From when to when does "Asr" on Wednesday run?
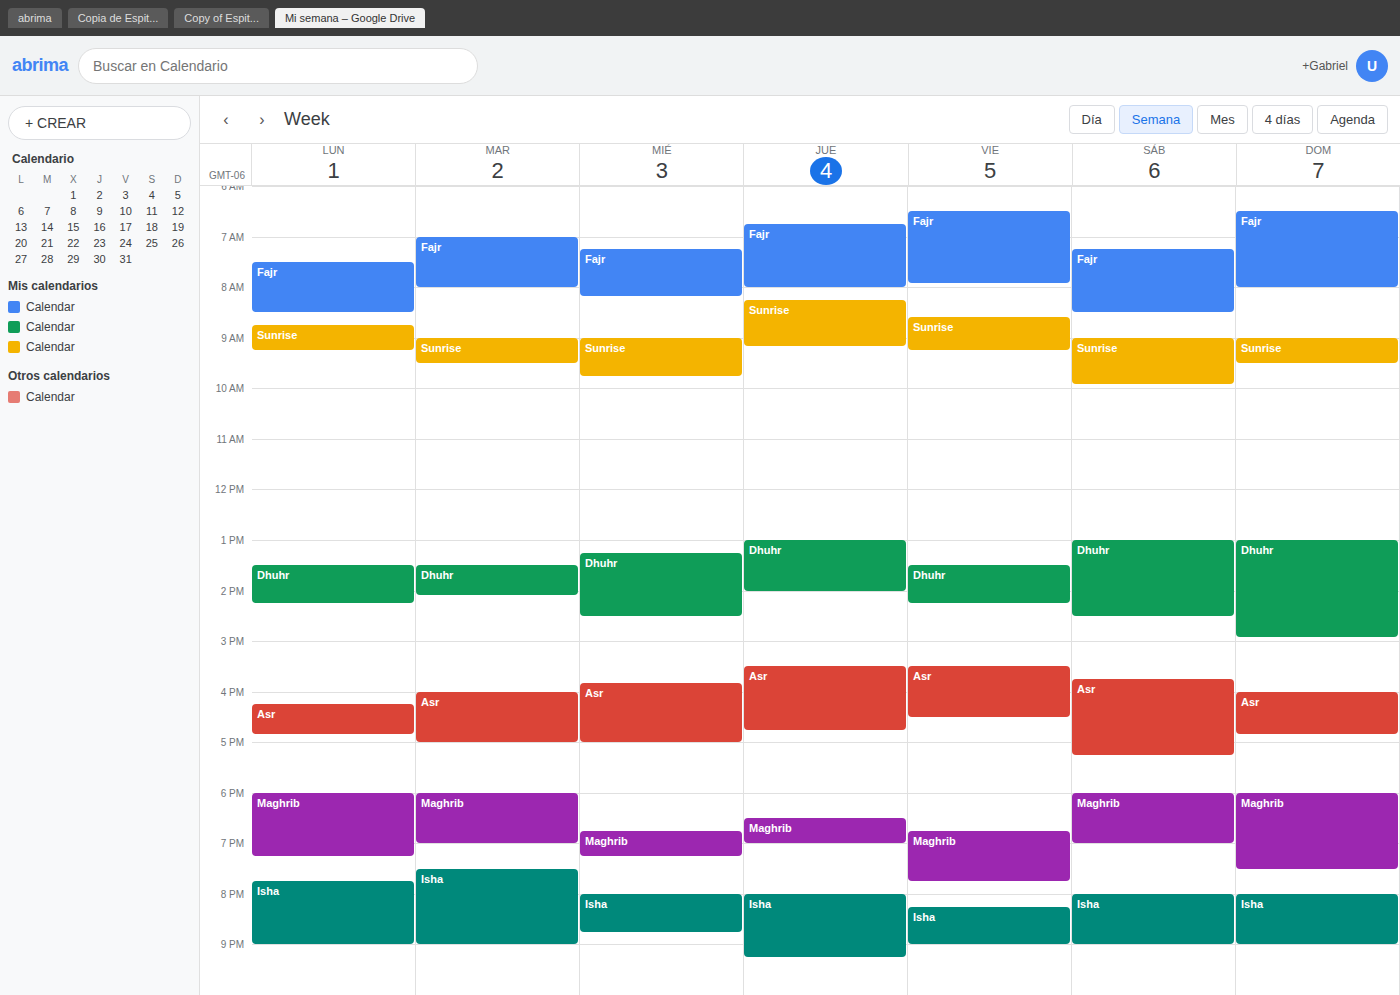
3:50 PM to 5:00 PM